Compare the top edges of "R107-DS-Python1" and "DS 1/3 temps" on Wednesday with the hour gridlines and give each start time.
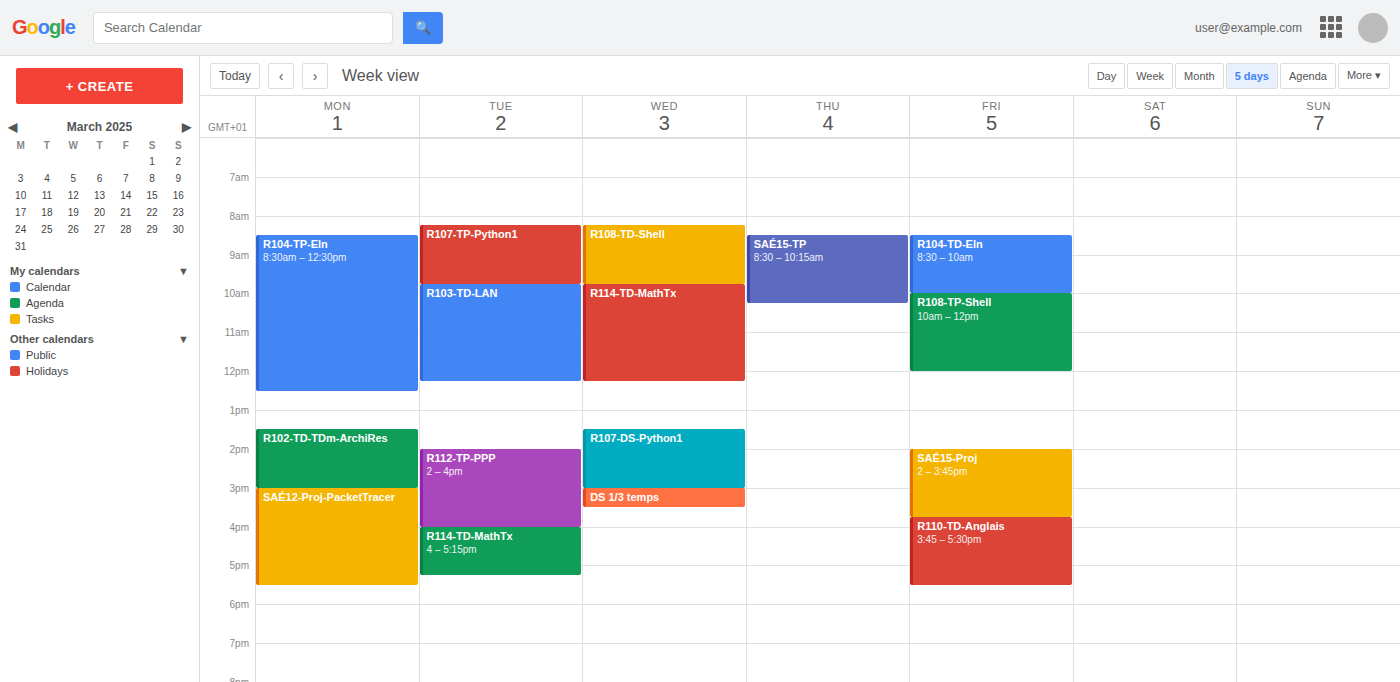
"R107-DS-Python1": 1:30 PM, halfway between the 1 PM and 2 PM lines. "DS 1/3 temps": 3:00 PM, exactly on the 3 PM line.